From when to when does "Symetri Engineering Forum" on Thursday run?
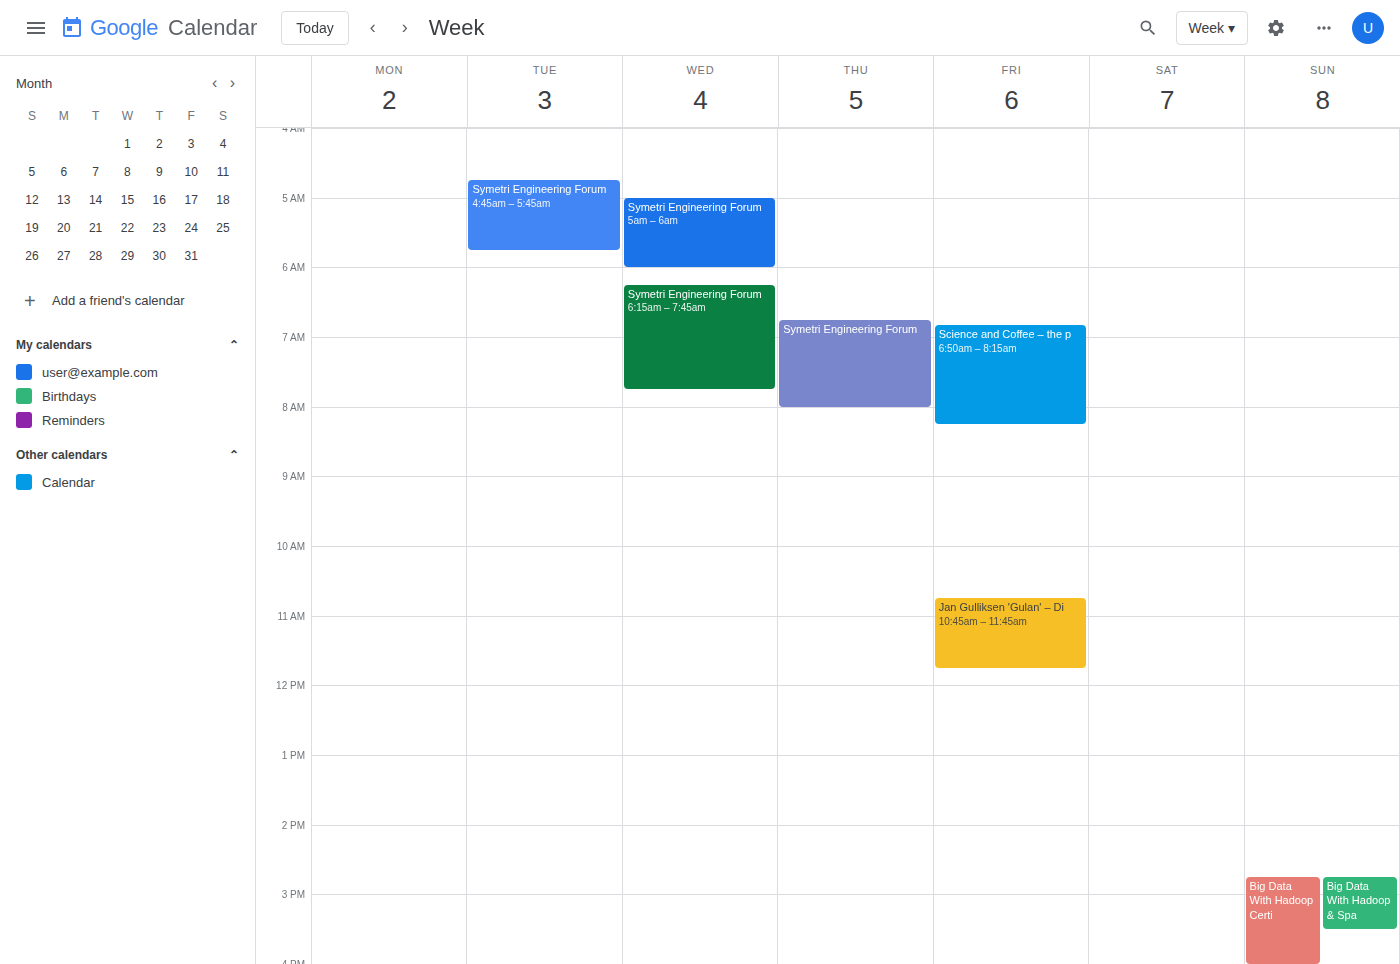
06:45 to 08:00